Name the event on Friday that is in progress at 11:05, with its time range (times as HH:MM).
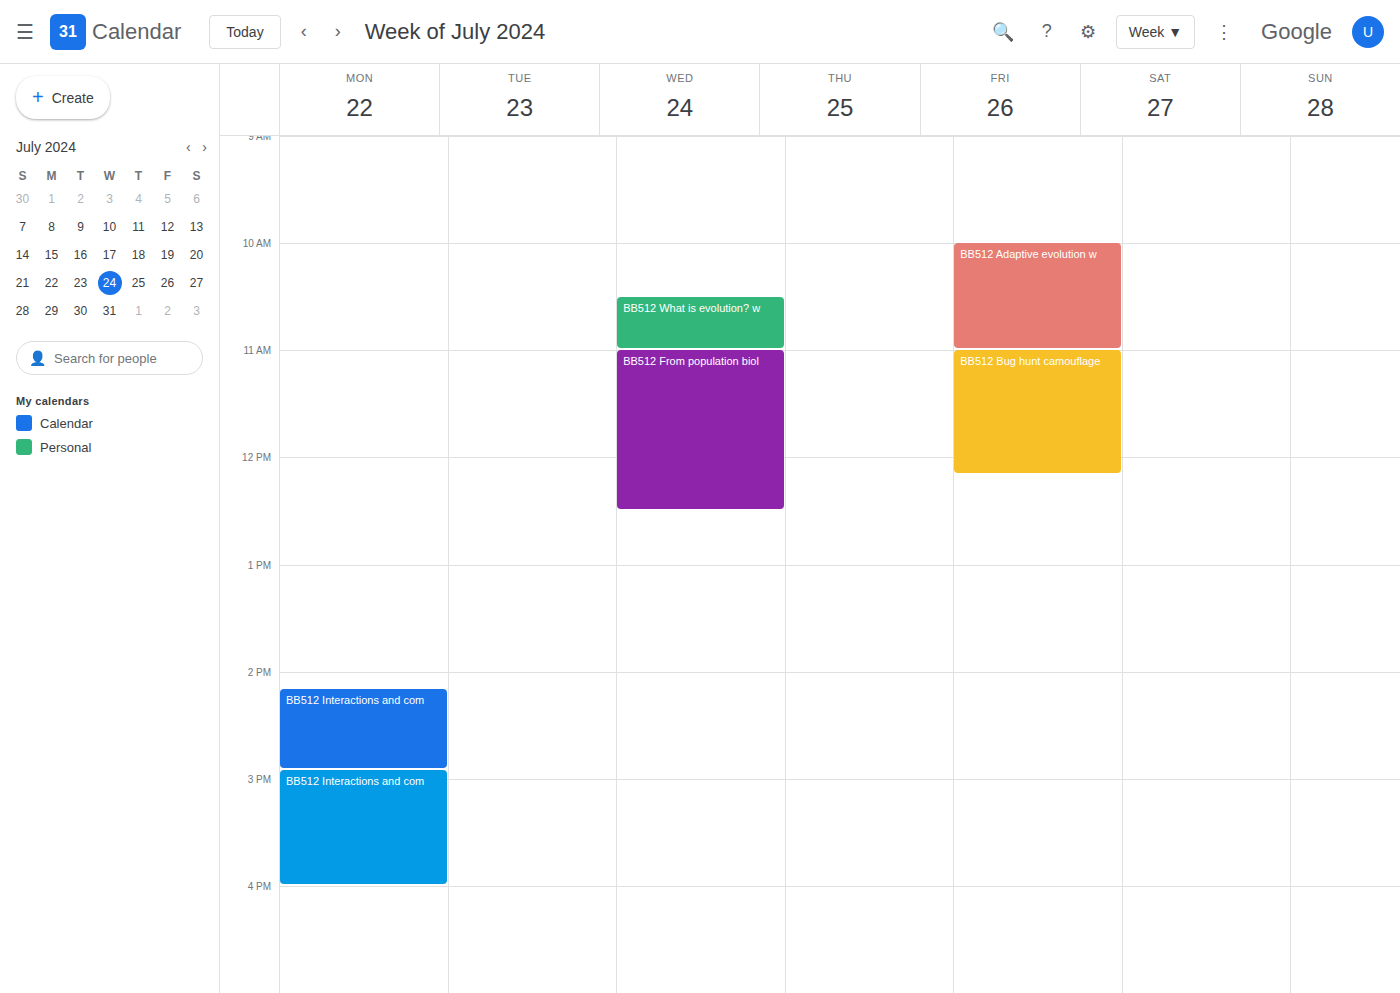
"BB512 Bug hunt camouflage", 11:00 to 12:10